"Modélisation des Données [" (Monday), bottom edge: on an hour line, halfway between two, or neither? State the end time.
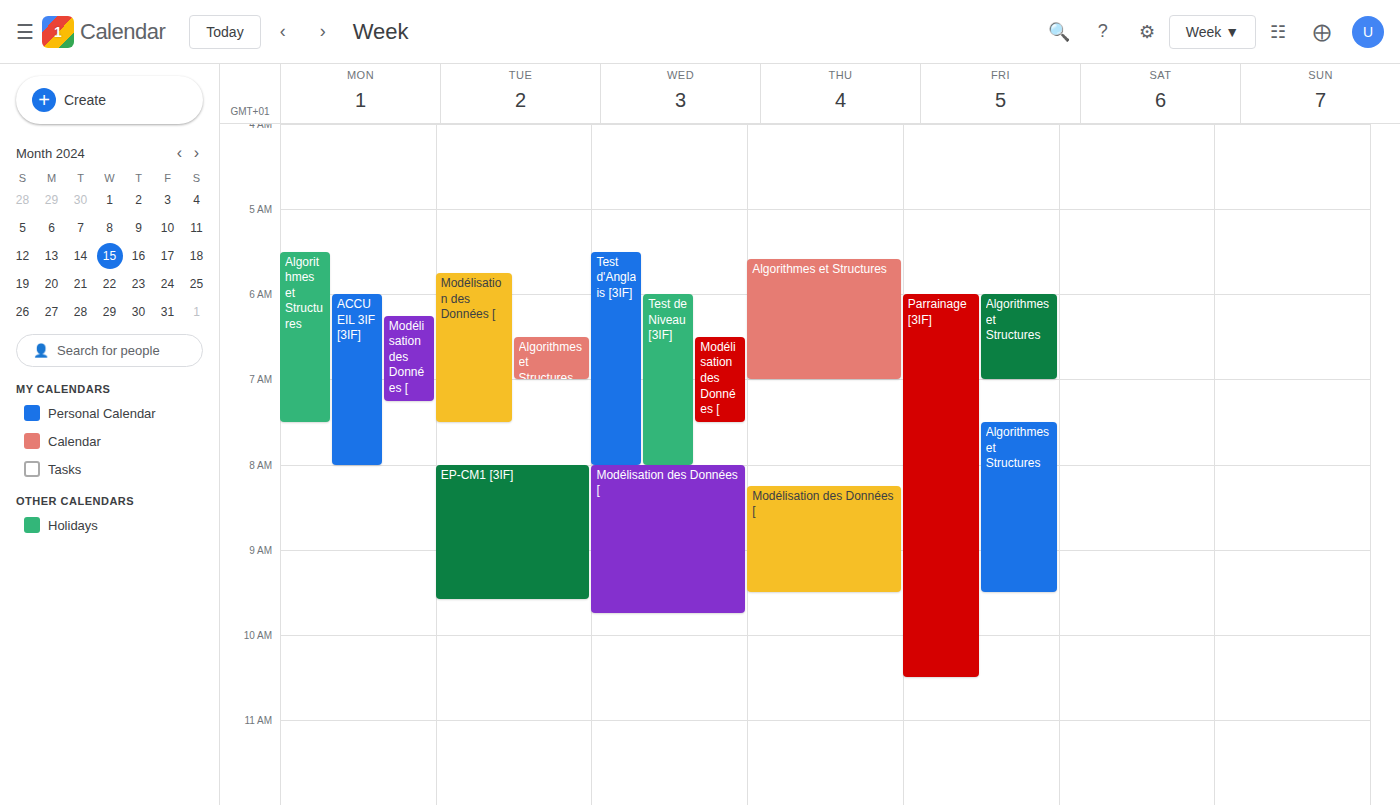
07:15 -- neither: a quarter of the way from the 07:00 line to the 08:00 line.